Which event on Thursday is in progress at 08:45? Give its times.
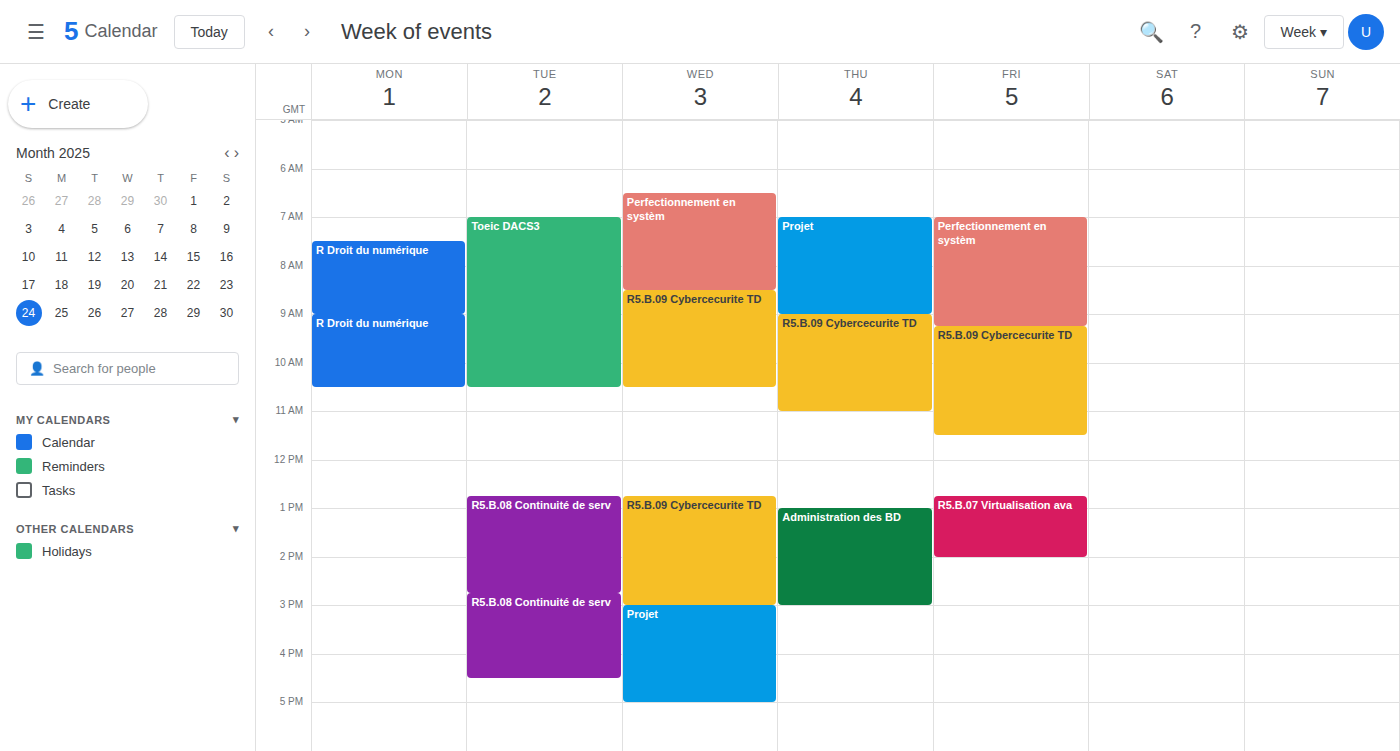
"Projet", 07:00 to 09:00